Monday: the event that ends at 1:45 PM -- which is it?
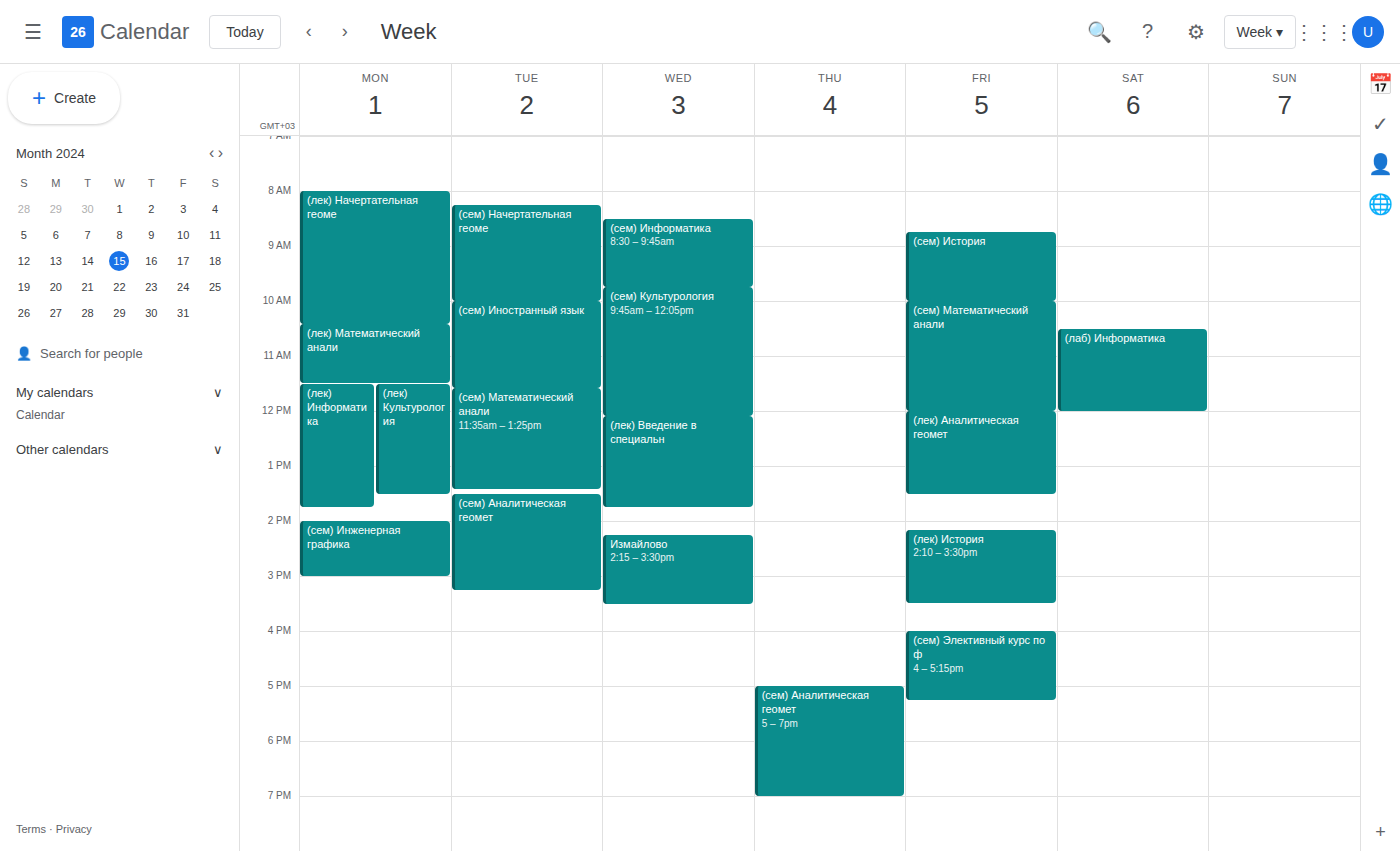
"(лек) Информатика"